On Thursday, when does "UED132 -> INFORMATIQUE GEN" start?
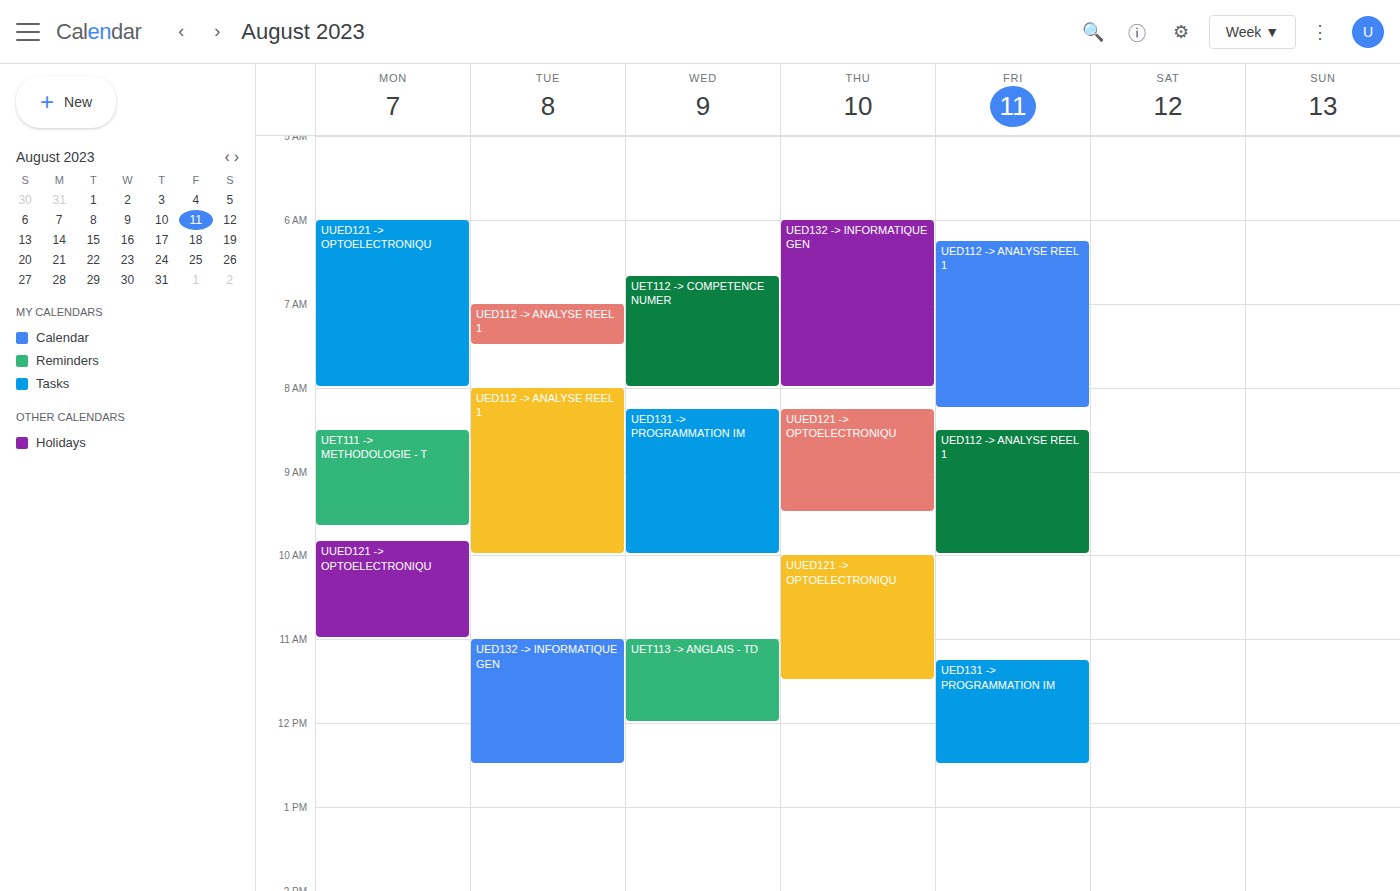
6:00 AM